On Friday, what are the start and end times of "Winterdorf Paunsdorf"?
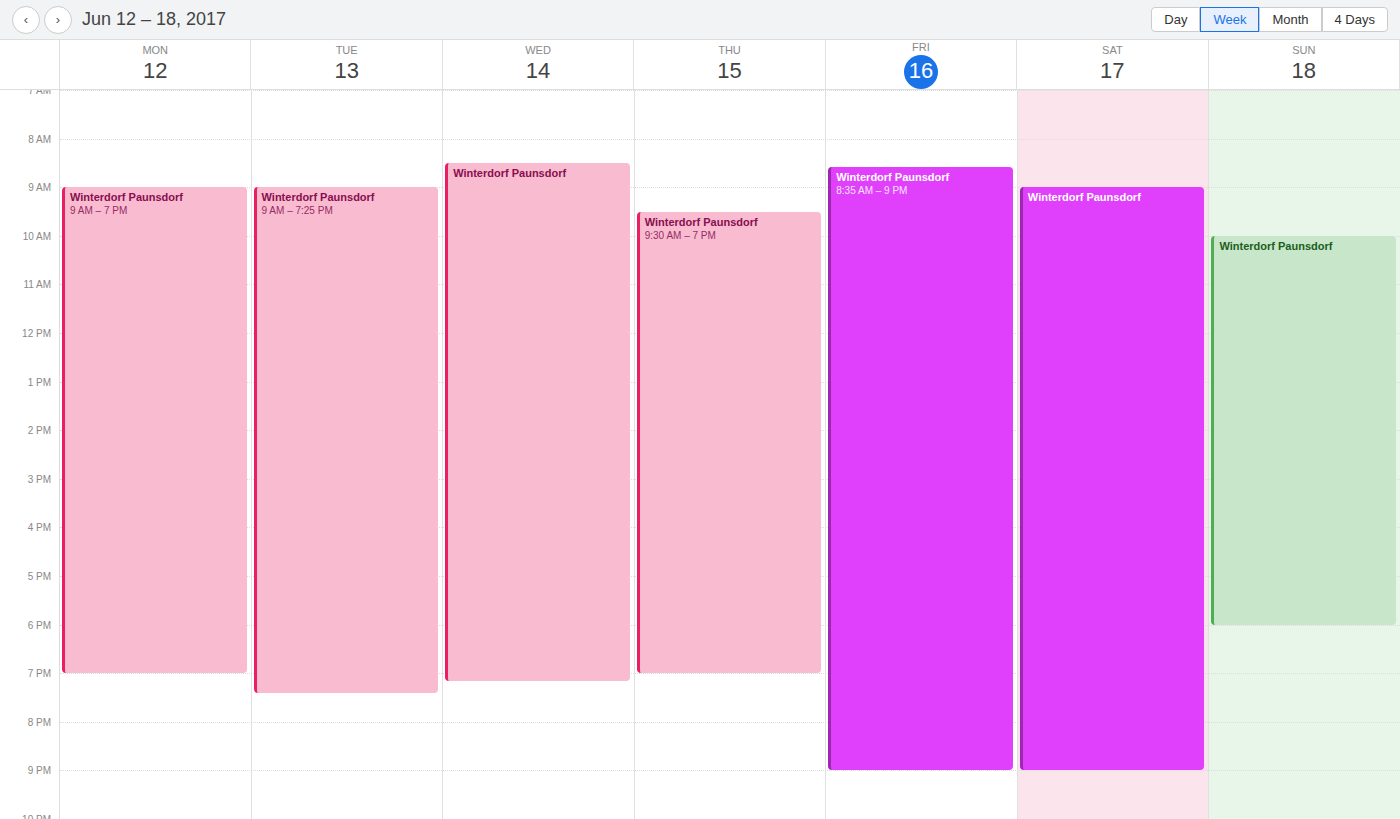
8:35 AM to 9:00 PM